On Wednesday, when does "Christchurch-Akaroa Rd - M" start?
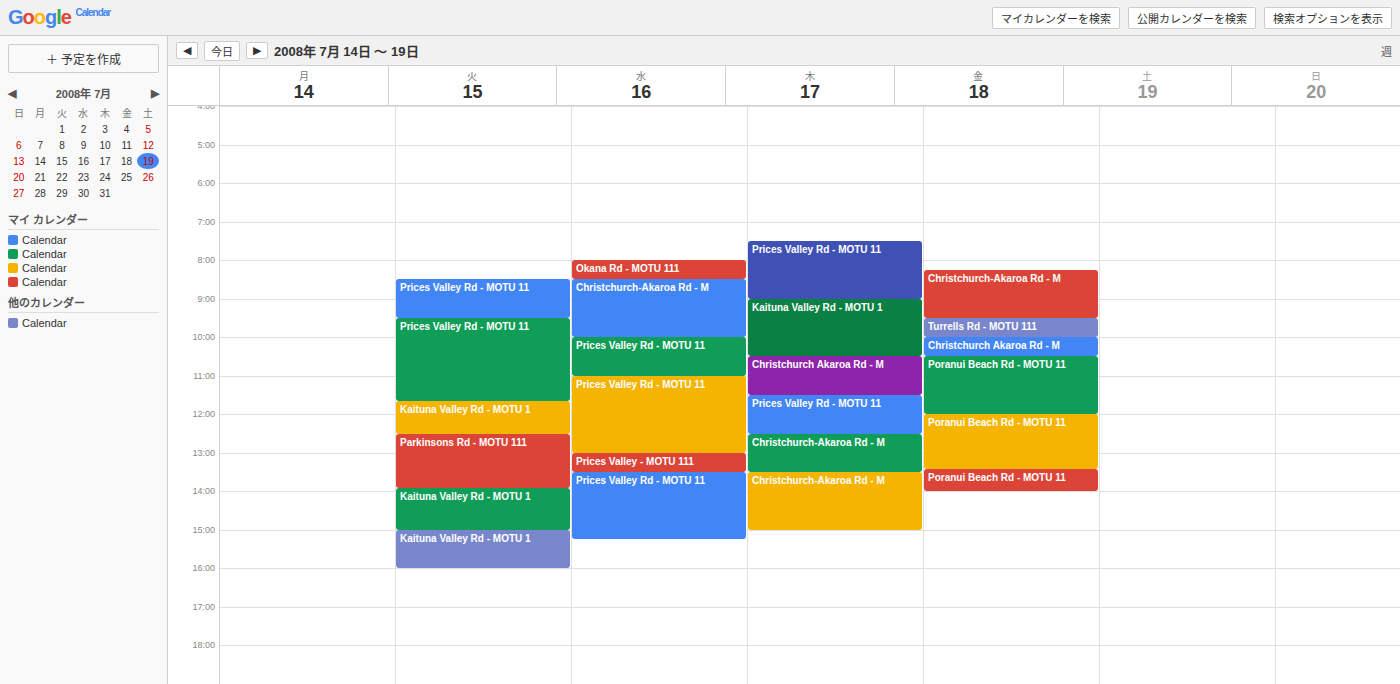
8:30 AM